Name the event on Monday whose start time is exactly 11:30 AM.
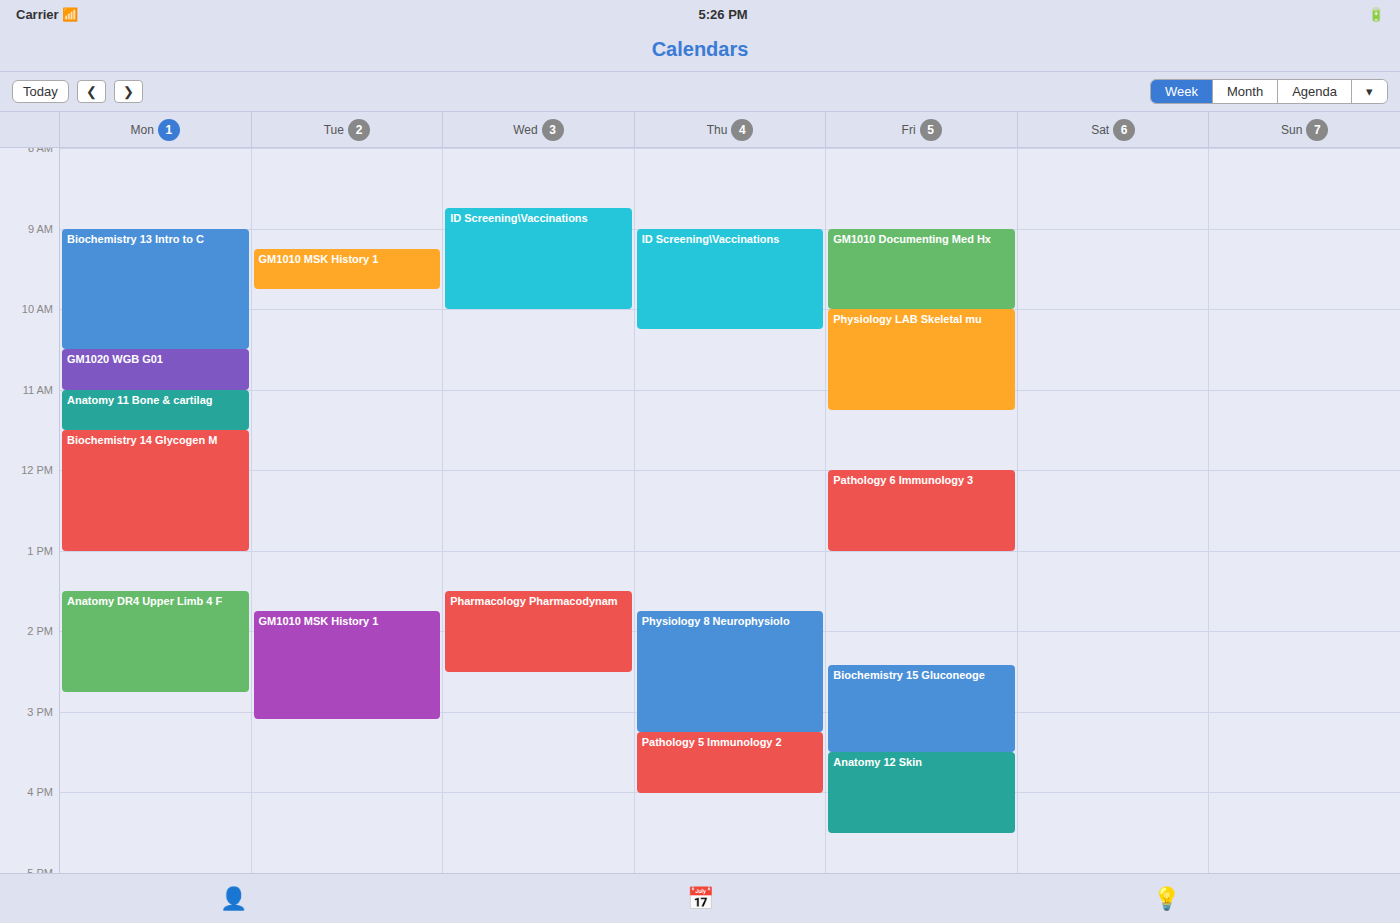
"Biochemistry 14 Glycogen M"